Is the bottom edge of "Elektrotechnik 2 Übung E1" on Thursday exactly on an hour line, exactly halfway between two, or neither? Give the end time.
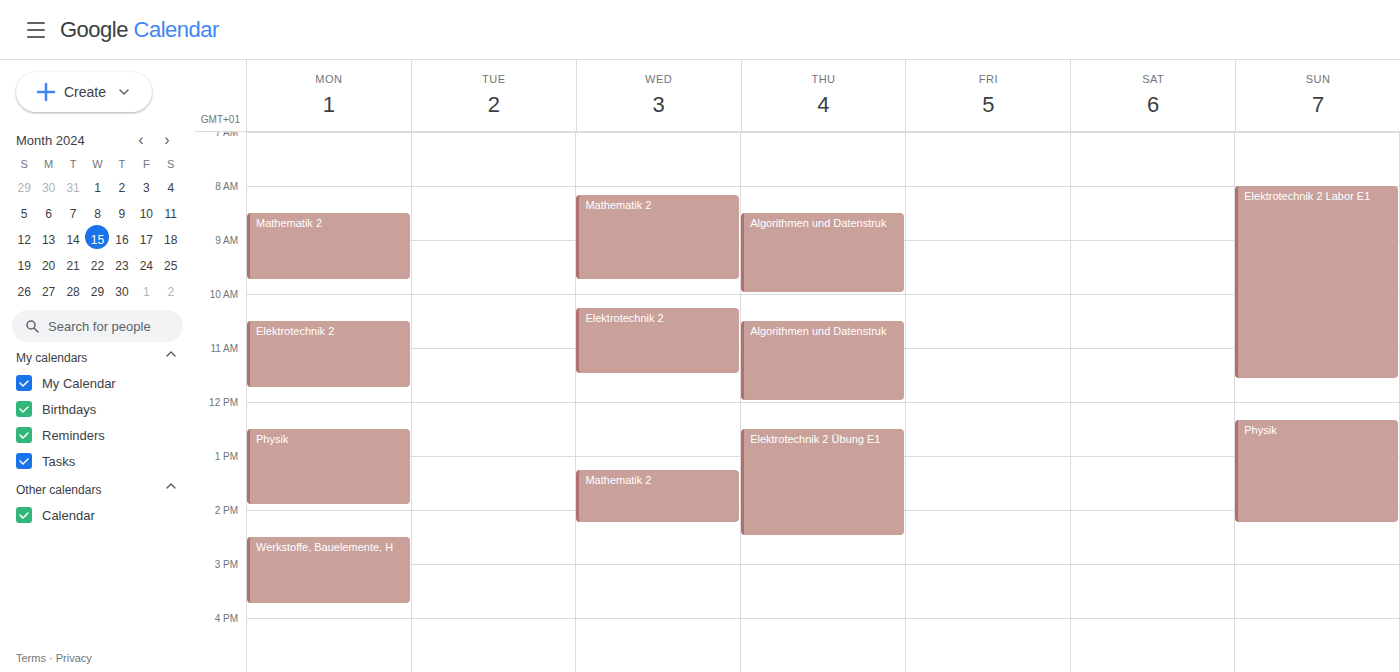
14:30 -- halfway between the 14:00 and 15:00 lines.